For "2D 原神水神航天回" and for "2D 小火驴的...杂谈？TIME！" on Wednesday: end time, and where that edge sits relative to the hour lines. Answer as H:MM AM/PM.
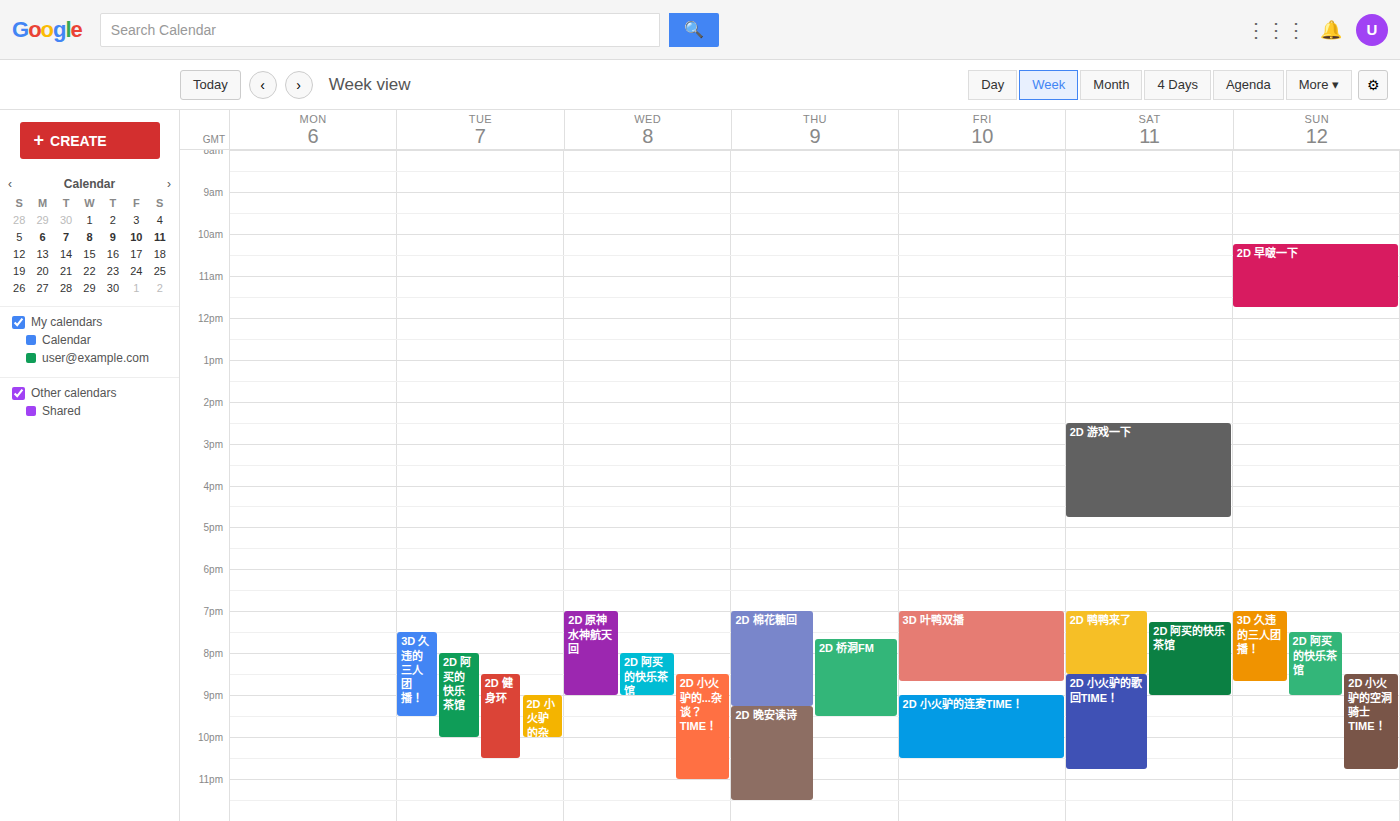
"2D 原神水神航天回": 9:00 PM, exactly on the 9 PM line. "2D 小火驴的...杂谈？TIME！": 11:00 PM, exactly on the 11 PM line.